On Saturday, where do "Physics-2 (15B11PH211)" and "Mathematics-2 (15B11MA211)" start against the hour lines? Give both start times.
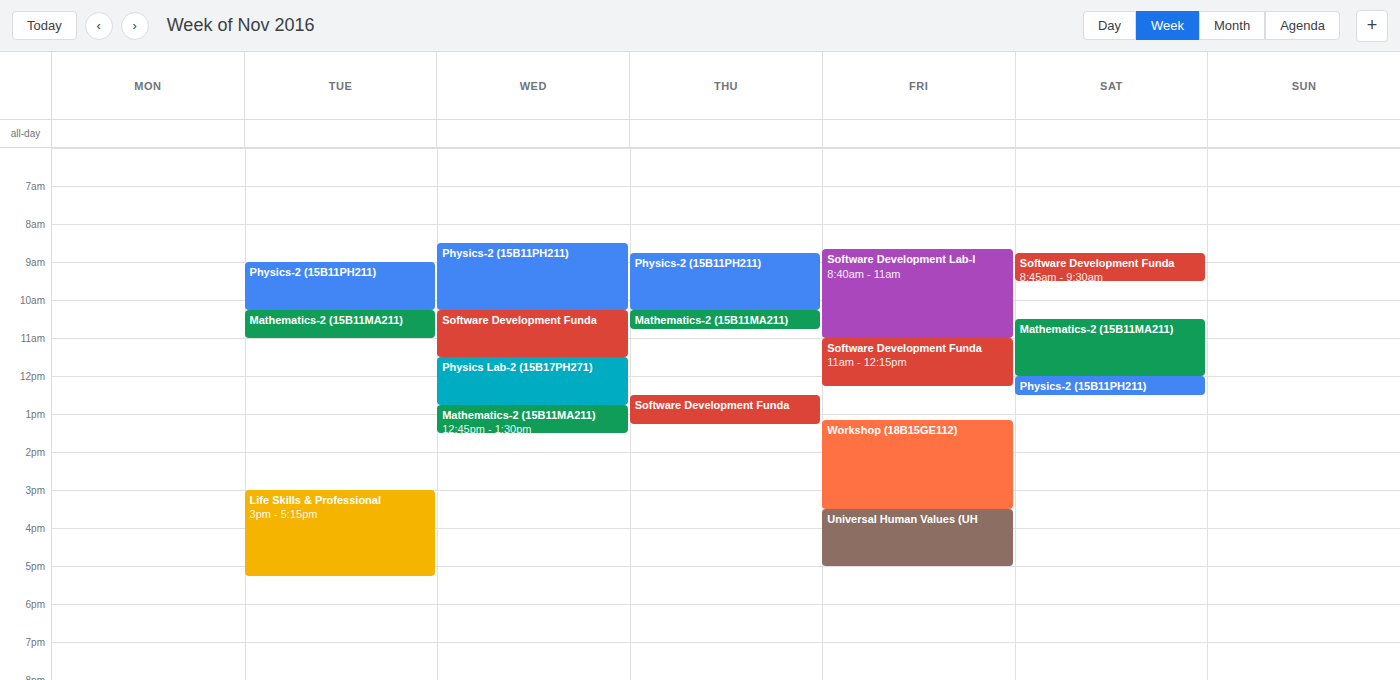
"Physics-2 (15B11PH211)": 12:00 PM, exactly on the 12 PM line. "Mathematics-2 (15B11MA211)": 10:30 AM, halfway between the 10 AM and 11 AM lines.